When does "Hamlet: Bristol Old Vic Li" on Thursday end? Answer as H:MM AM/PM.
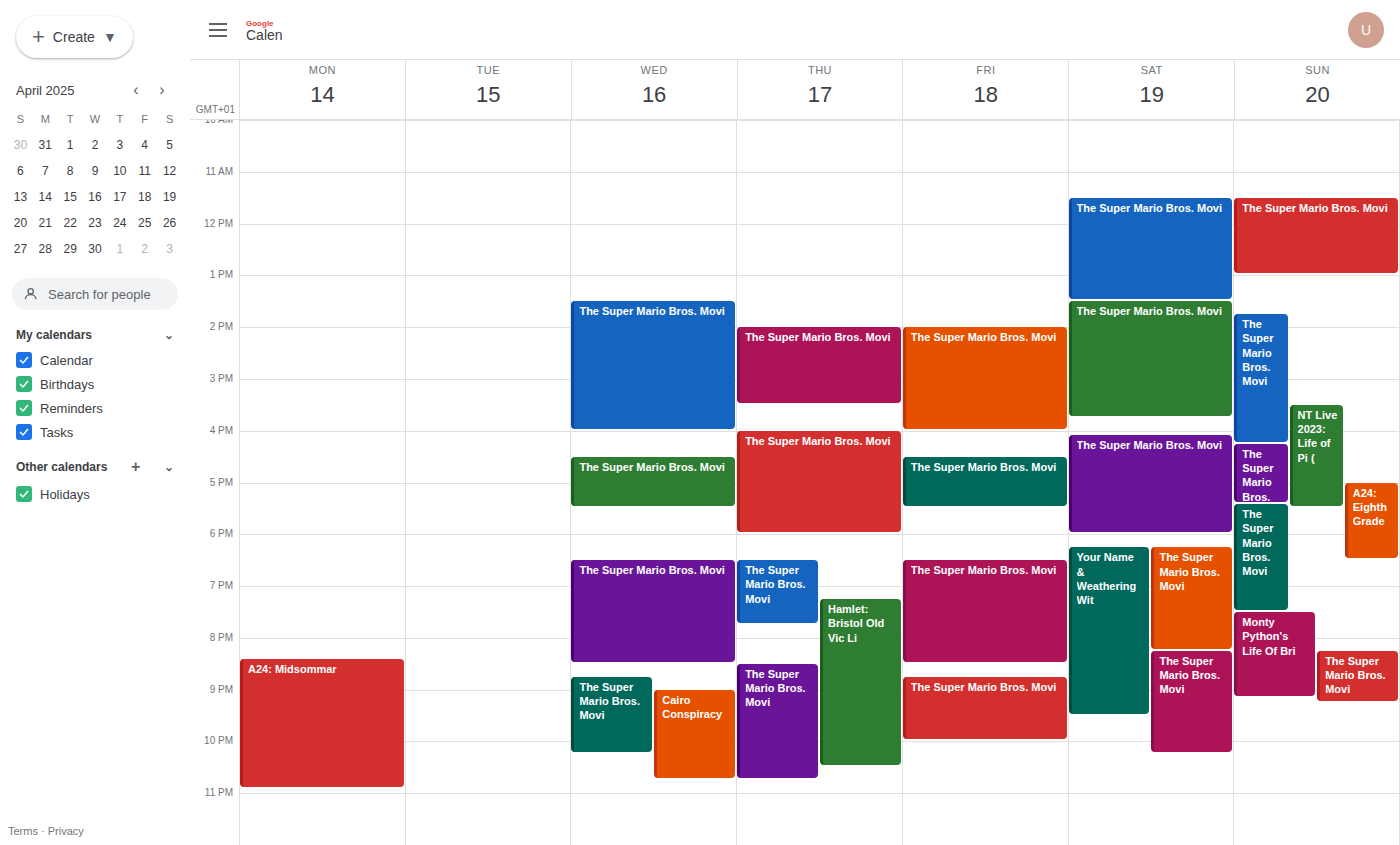
10:30 PM